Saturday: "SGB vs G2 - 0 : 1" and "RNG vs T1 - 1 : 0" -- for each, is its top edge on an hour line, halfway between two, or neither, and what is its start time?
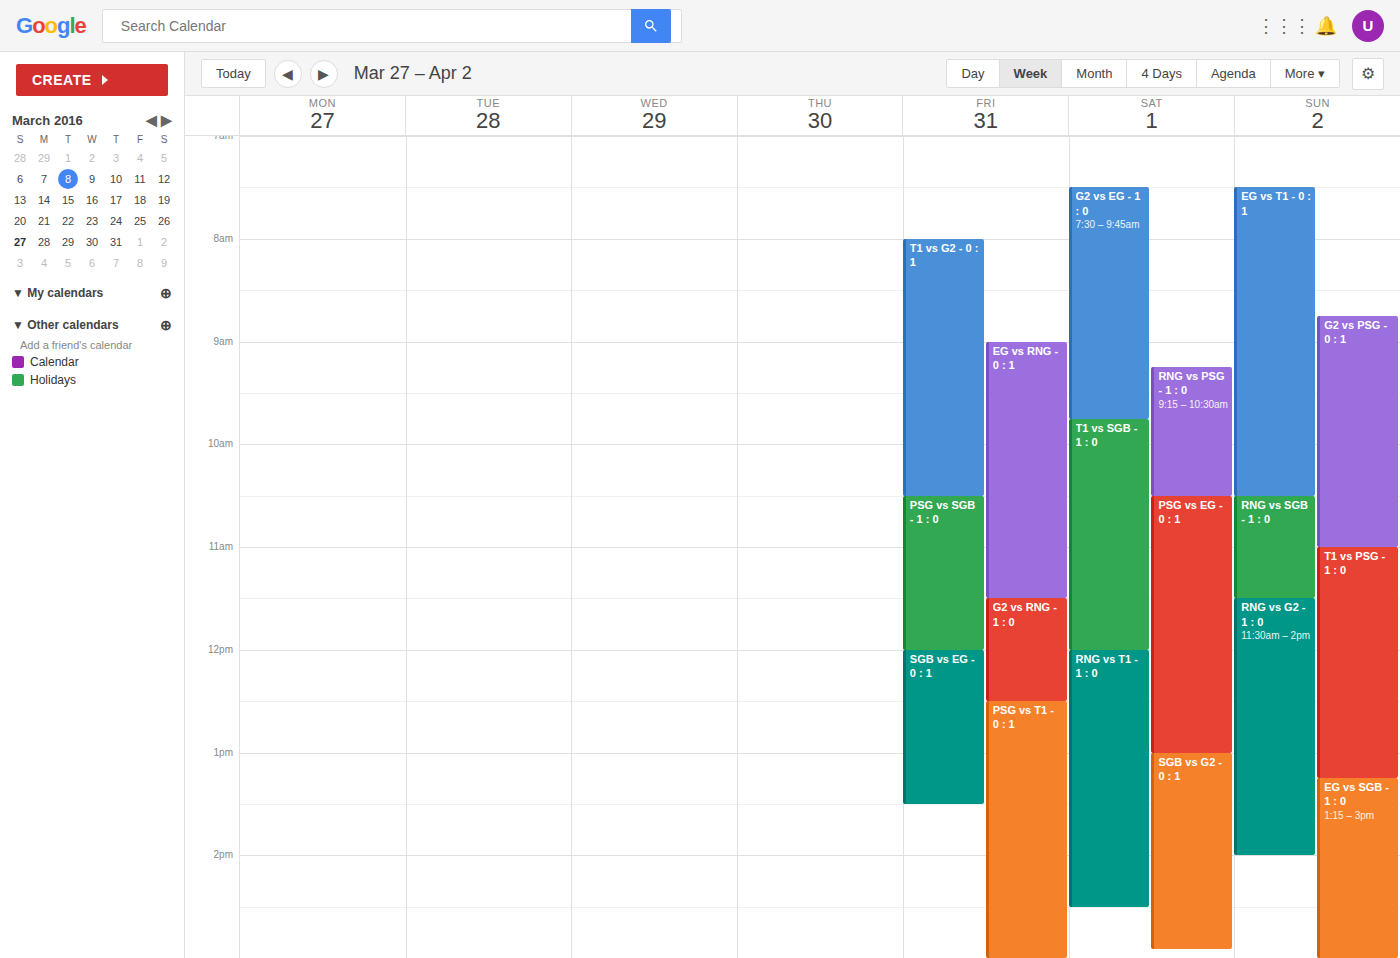
"SGB vs G2 - 0 : 1": 1:00 PM, exactly on the 1 PM line. "RNG vs T1 - 1 : 0": 12:00 PM, exactly on the 12 PM line.